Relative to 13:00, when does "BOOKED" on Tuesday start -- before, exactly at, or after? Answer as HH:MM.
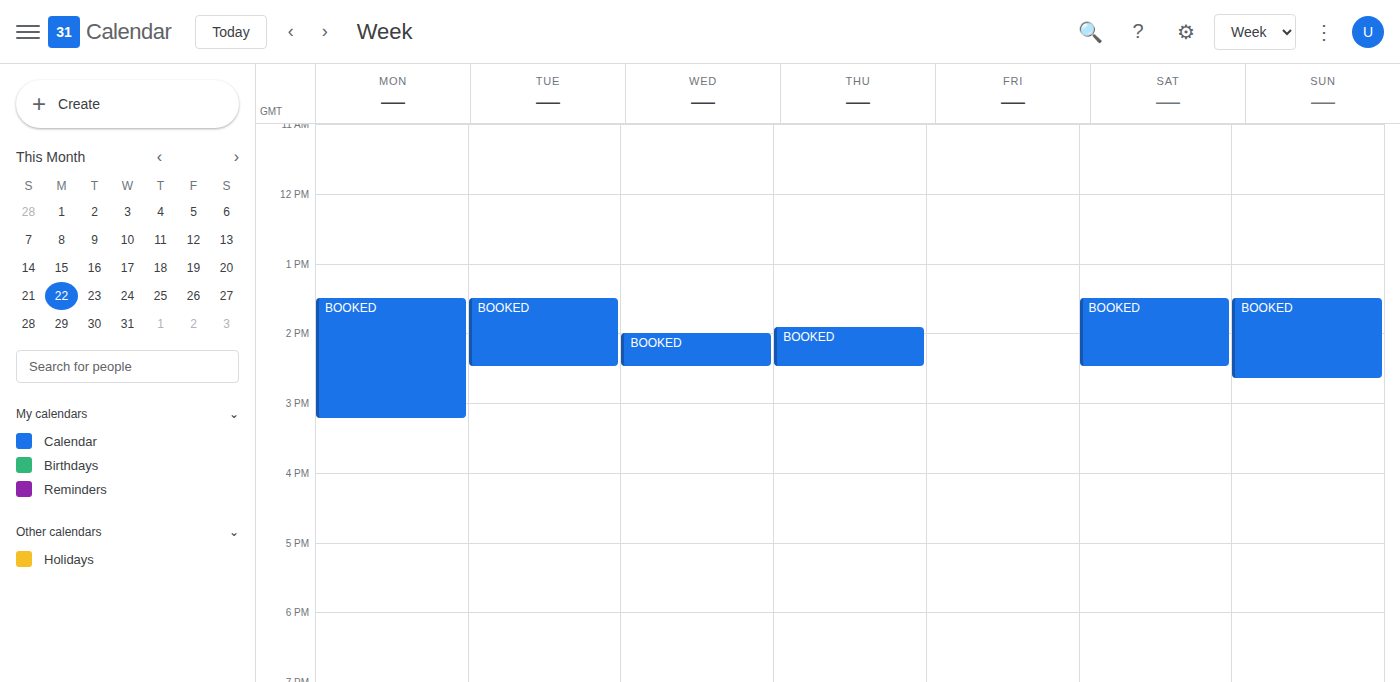
13:30 -- after 13:00, 30 minutes below the 13:00 line.